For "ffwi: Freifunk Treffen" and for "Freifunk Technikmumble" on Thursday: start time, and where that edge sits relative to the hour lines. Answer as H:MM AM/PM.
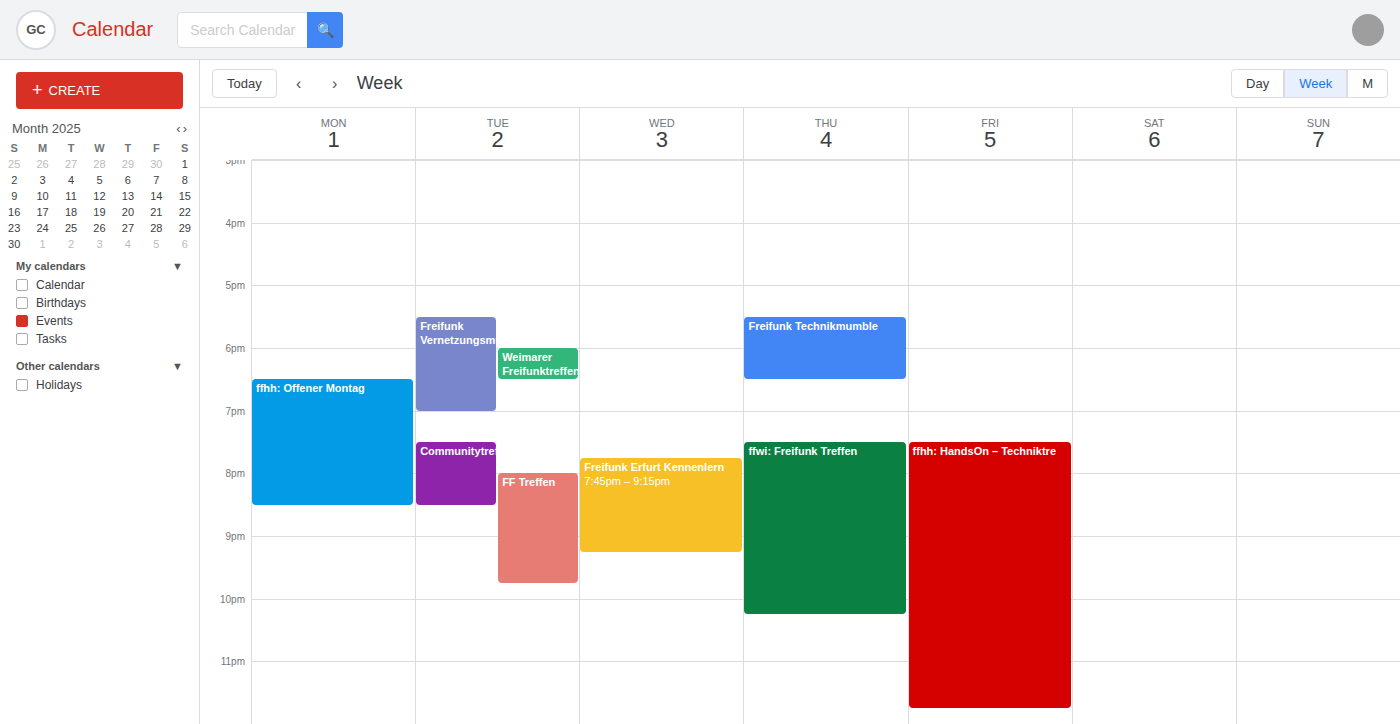
"ffwi: Freifunk Treffen": 7:30 PM, halfway between the 7 PM and 8 PM lines. "Freifunk Technikmumble": 5:30 PM, halfway between the 5 PM and 6 PM lines.